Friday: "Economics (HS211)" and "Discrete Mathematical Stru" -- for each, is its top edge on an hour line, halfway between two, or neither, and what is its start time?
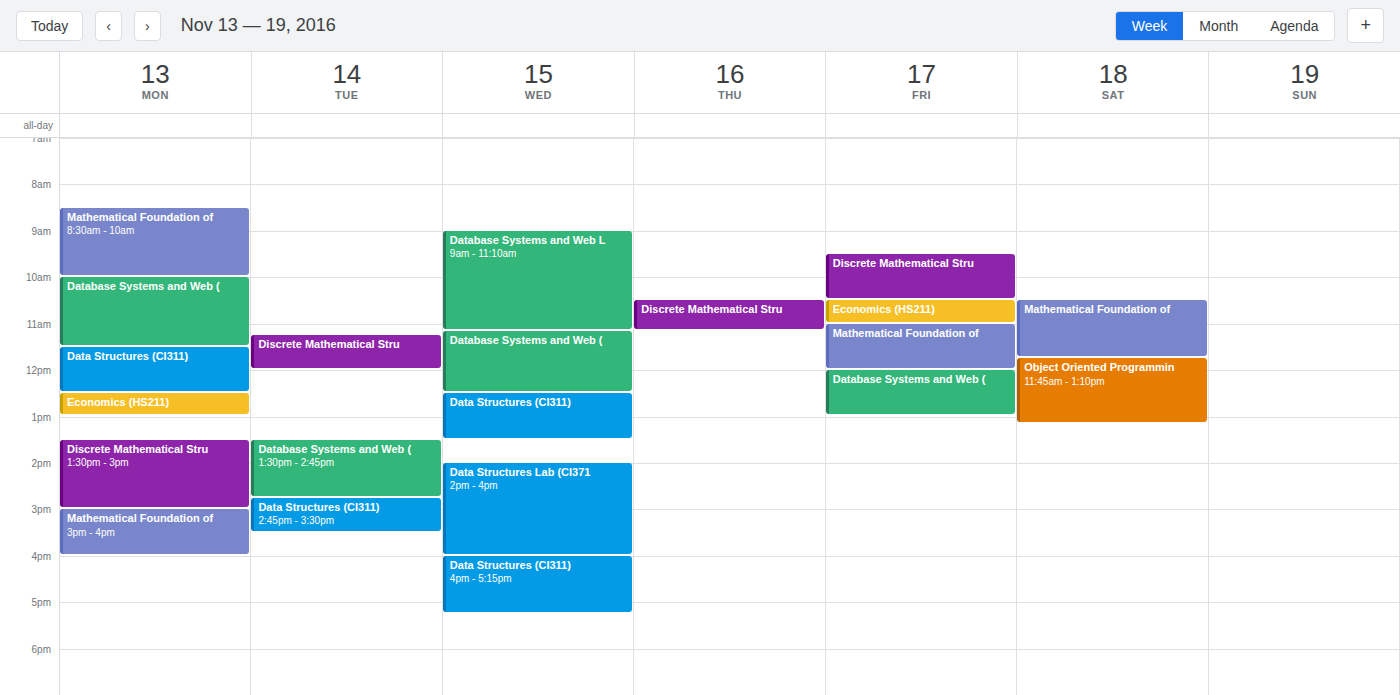
"Economics (HS211)": 10:30, halfway between the 10:00 and 11:00 lines. "Discrete Mathematical Stru": 09:30, halfway between the 09:00 and 10:00 lines.